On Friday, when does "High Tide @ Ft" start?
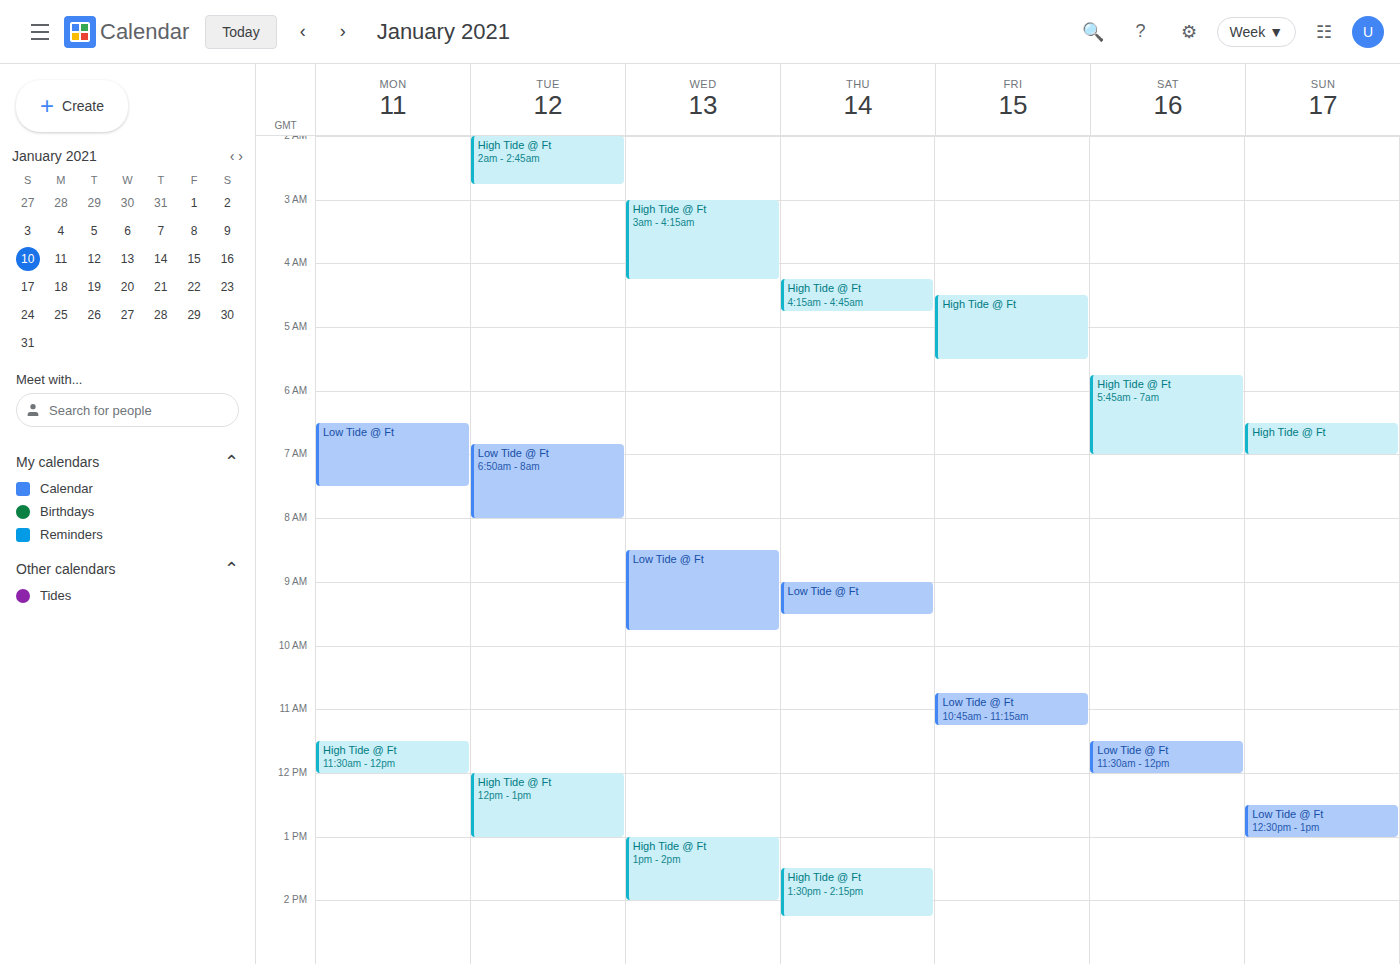
4:30 AM